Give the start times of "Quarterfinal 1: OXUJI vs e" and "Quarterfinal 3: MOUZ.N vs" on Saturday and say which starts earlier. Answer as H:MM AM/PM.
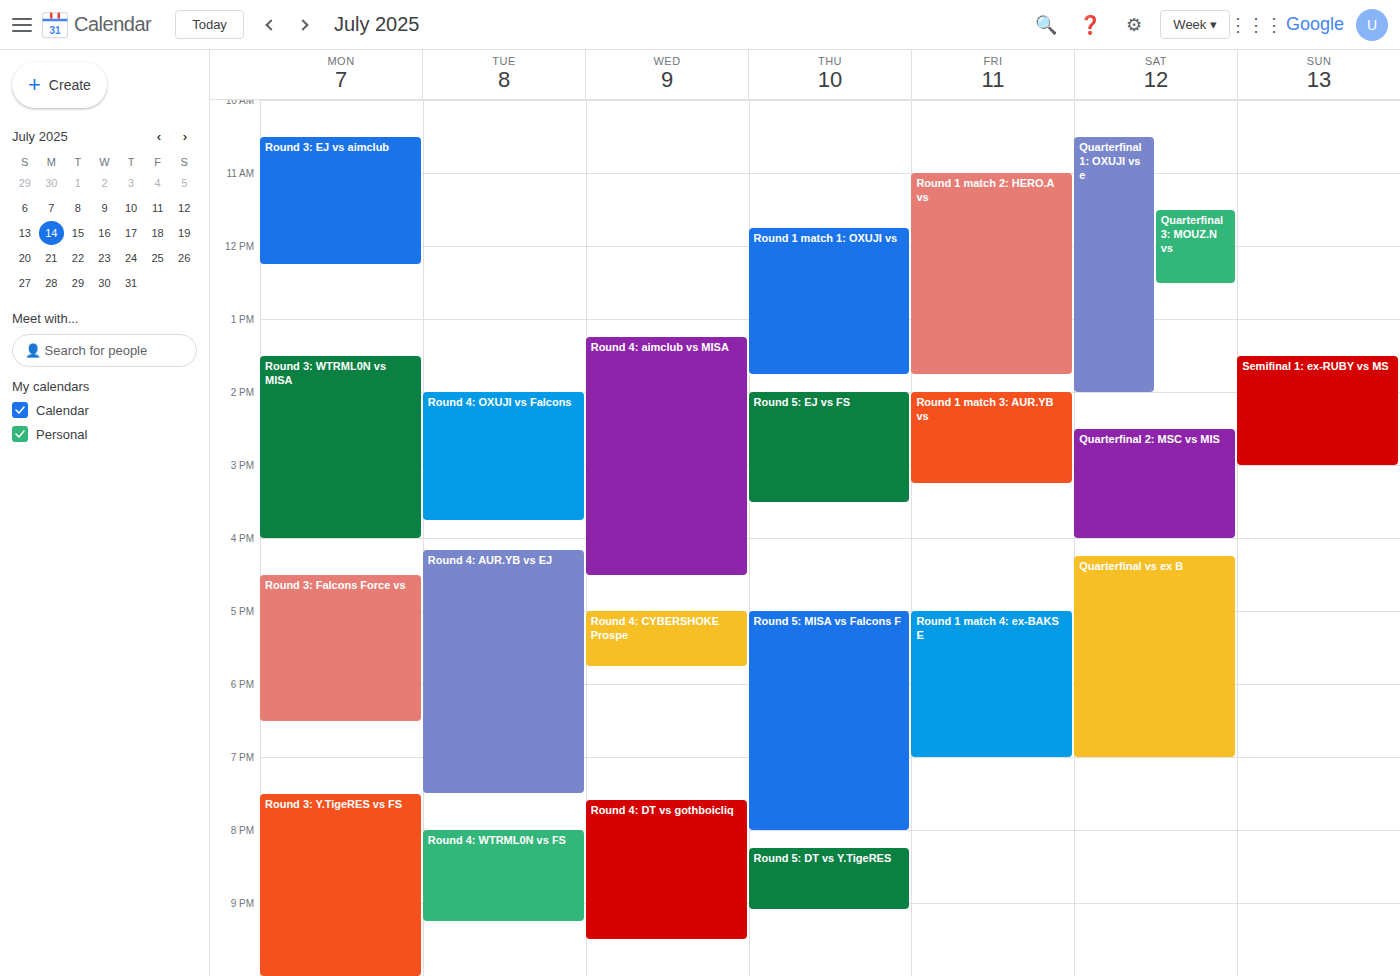
"Quarterfinal 1: OXUJI vs e" 10:30 AM; "Quarterfinal 3: MOUZ.N vs" 11:30 AM.